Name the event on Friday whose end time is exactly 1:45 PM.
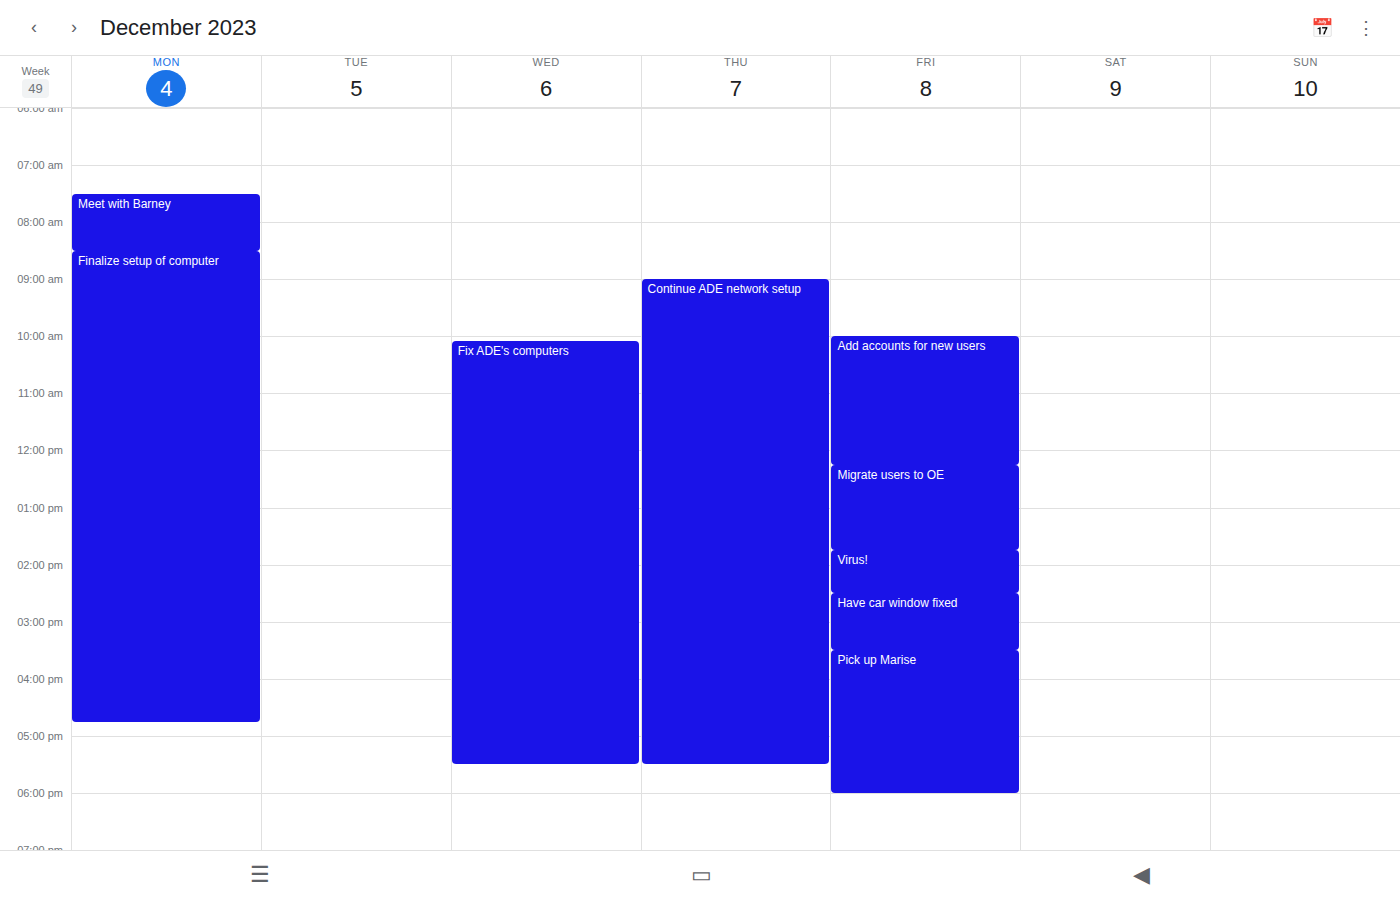
"Migrate users to OE"